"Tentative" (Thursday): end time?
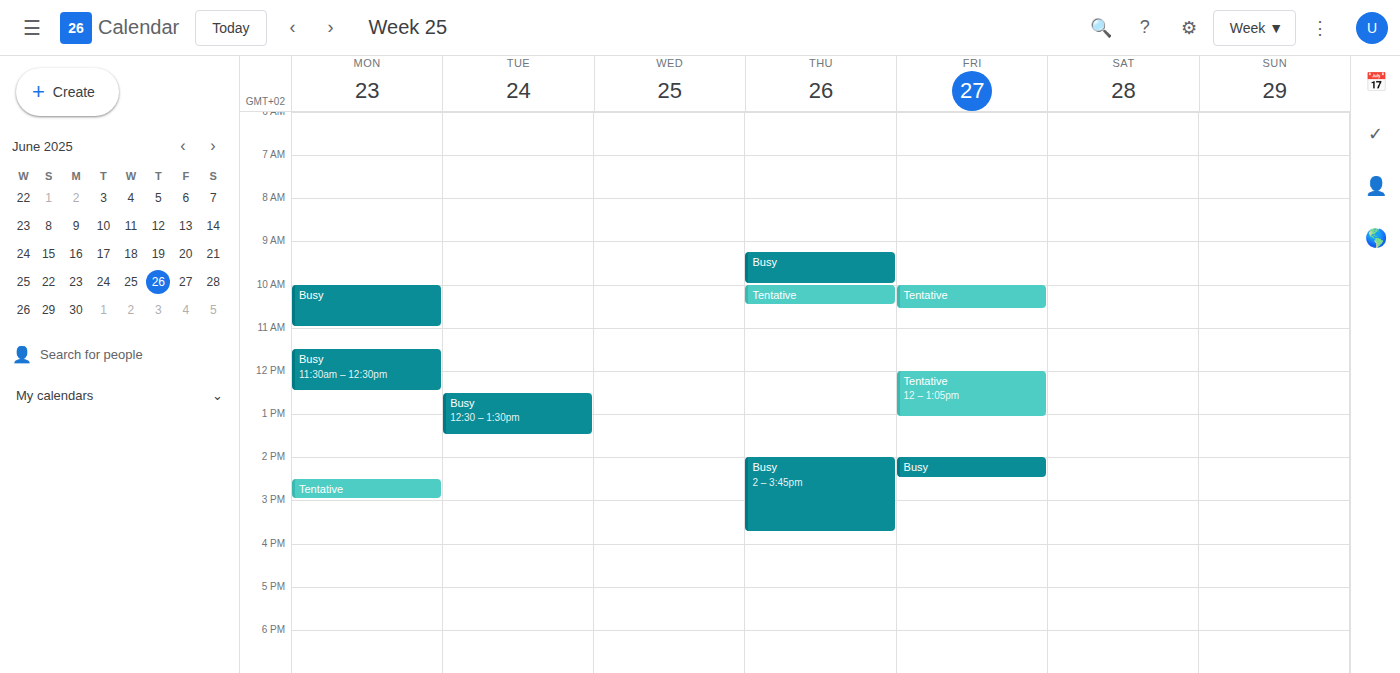
10:30 AM